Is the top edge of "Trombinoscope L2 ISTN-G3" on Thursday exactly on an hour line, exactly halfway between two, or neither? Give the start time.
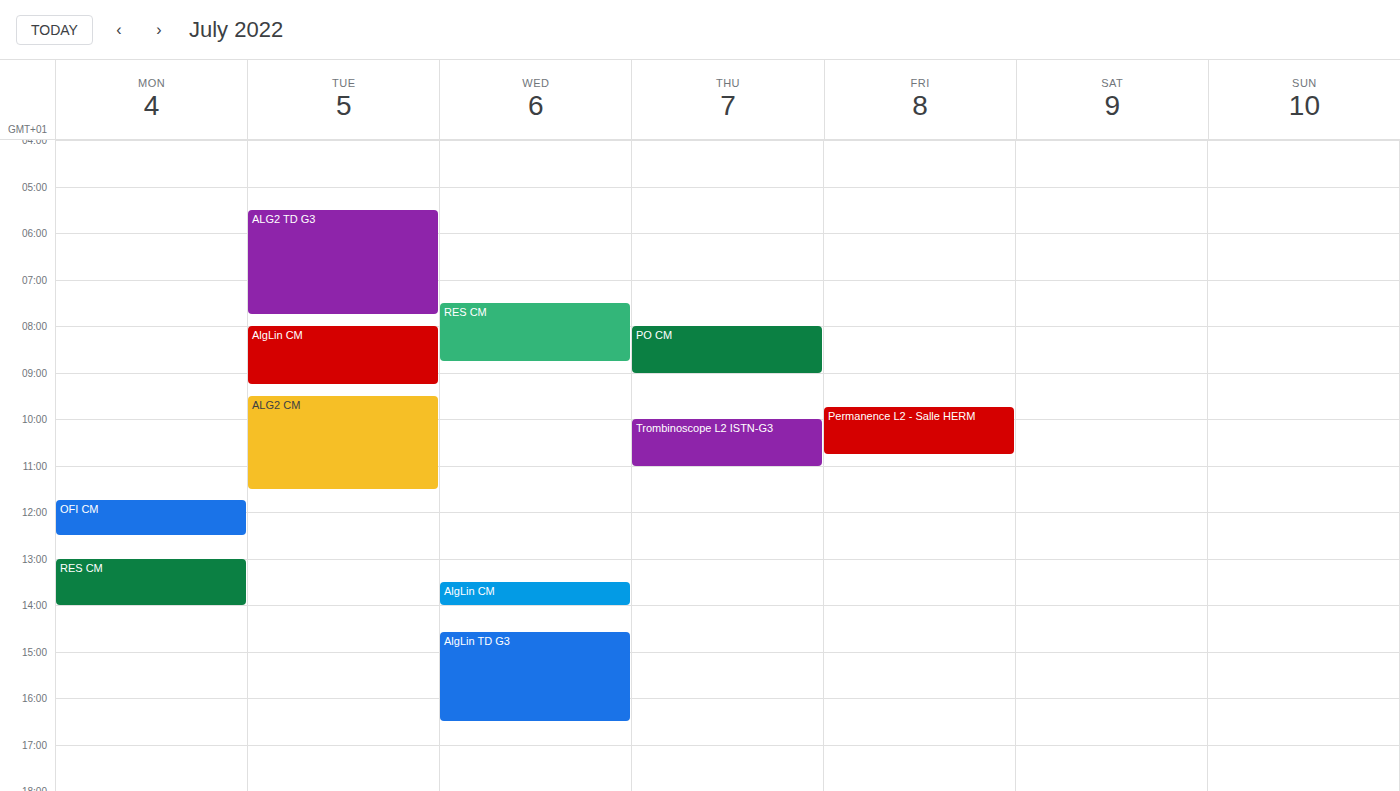
10:00 AM -- exactly on the 10 AM line.